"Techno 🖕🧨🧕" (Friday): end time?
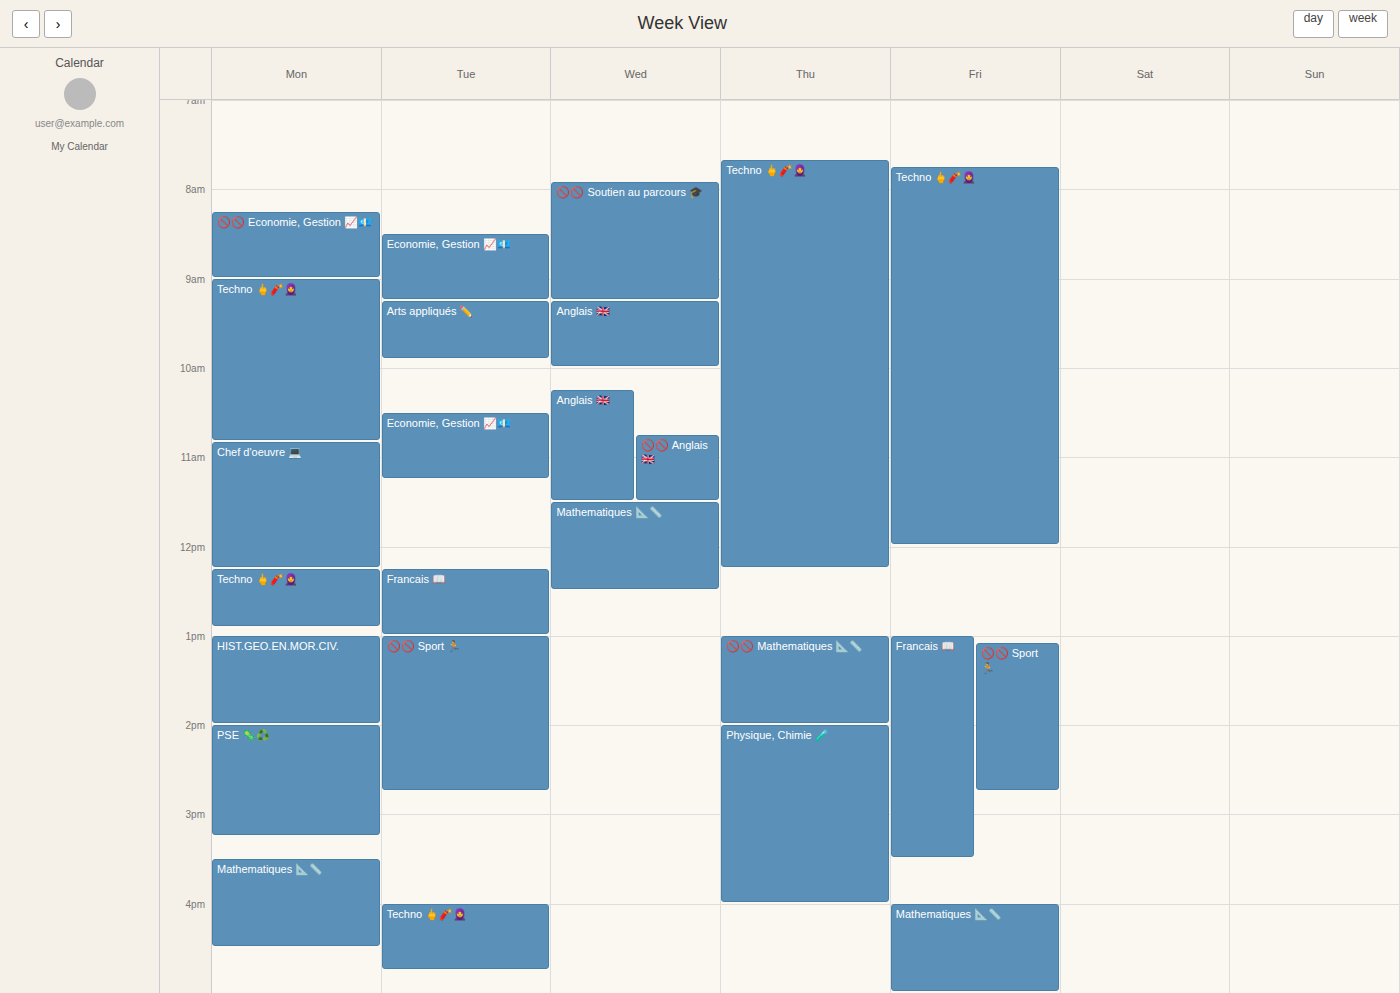
12:00 PM